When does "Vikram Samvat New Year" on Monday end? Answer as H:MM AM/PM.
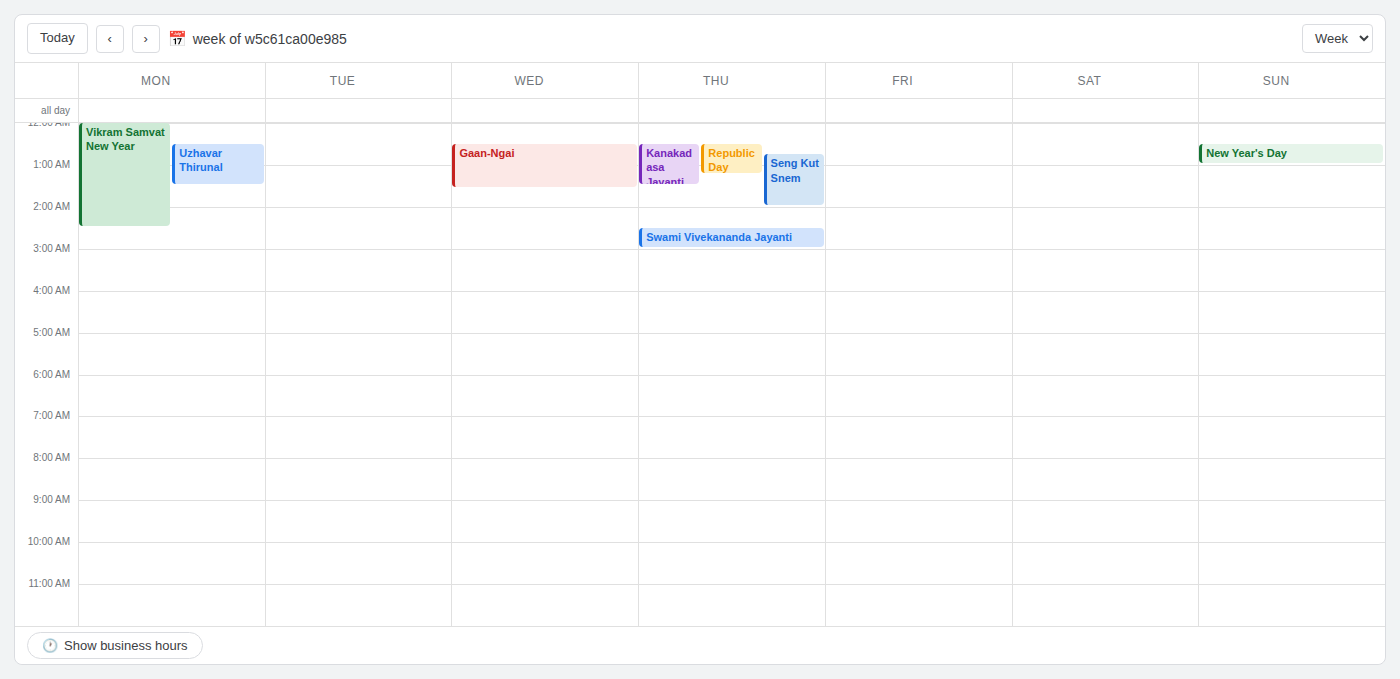
2:30 AM